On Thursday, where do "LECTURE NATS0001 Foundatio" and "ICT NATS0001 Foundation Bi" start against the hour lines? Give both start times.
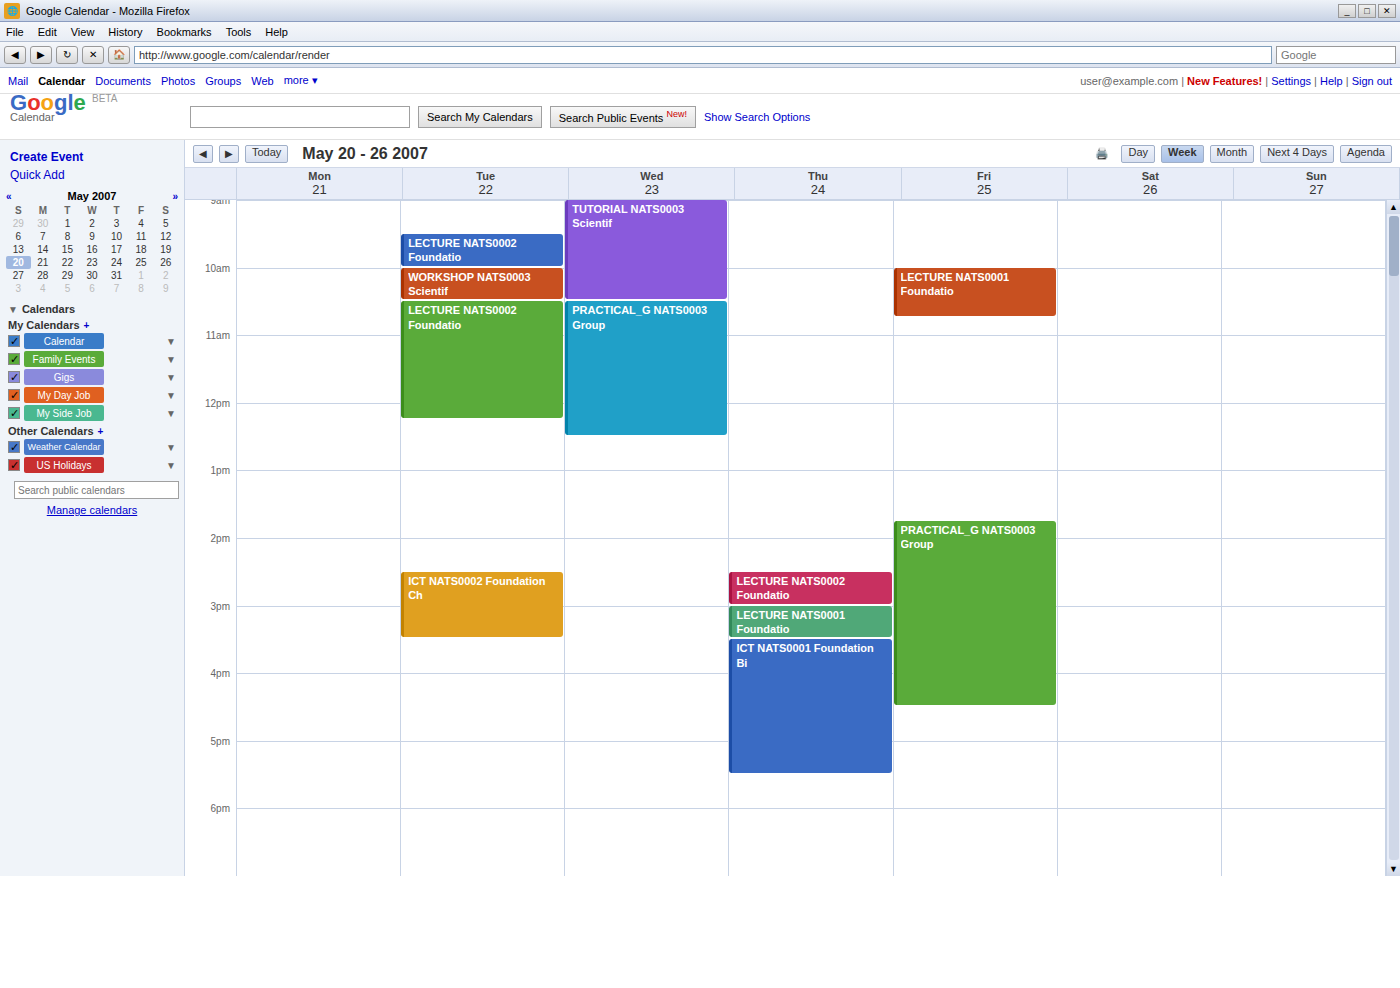
"LECTURE NATS0001 Foundatio": 3:00 PM, exactly on the 3 PM line. "ICT NATS0001 Foundation Bi": 3:30 PM, halfway between the 3 PM and 4 PM lines.